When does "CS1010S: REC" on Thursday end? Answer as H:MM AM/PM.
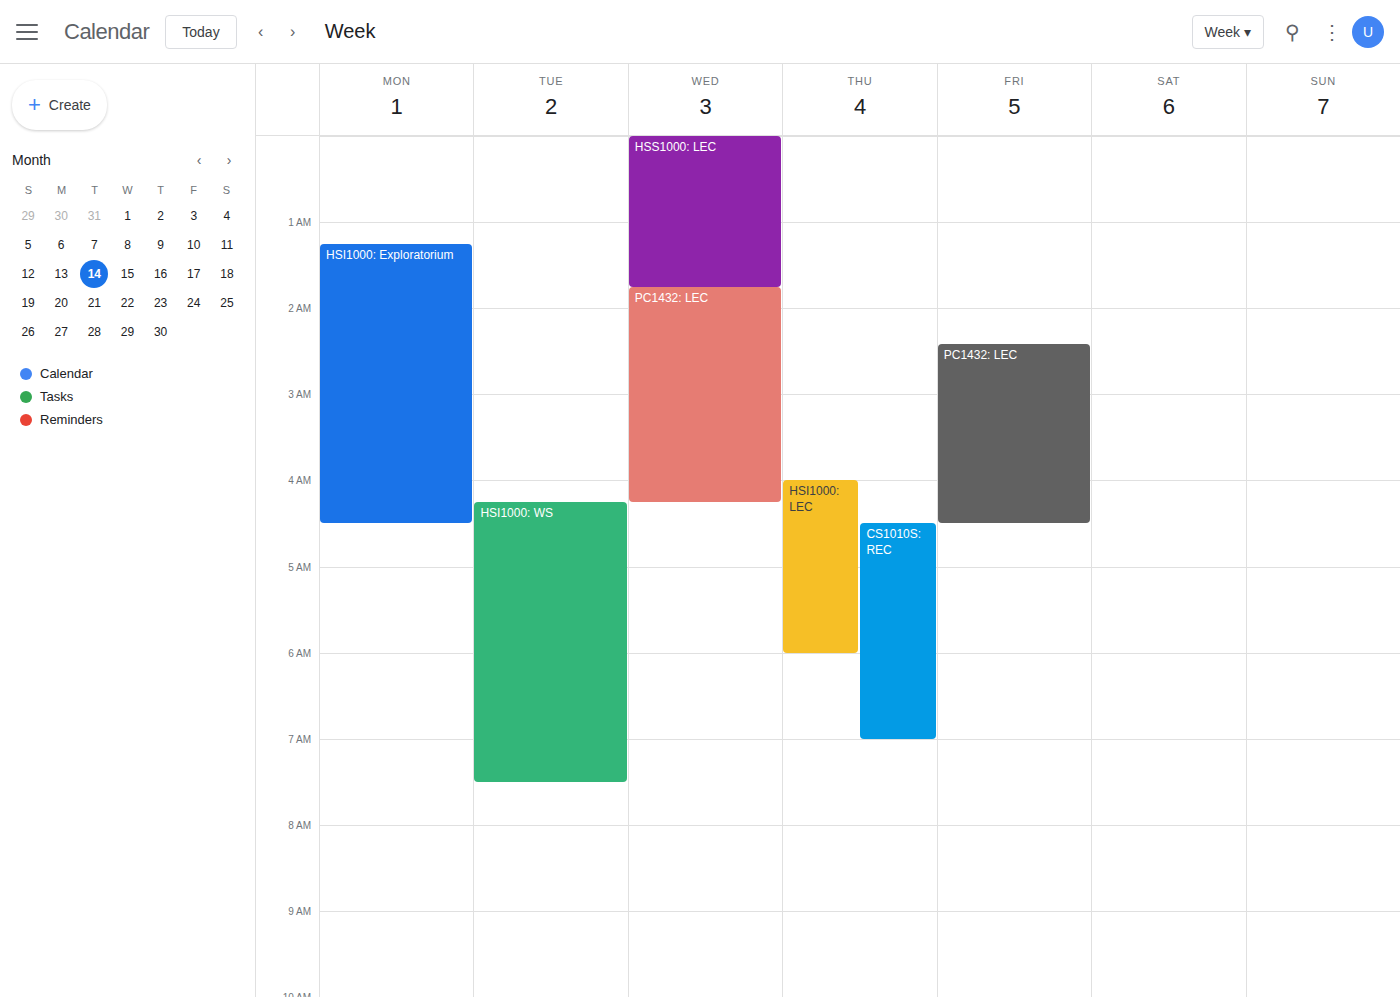
7:00 AM